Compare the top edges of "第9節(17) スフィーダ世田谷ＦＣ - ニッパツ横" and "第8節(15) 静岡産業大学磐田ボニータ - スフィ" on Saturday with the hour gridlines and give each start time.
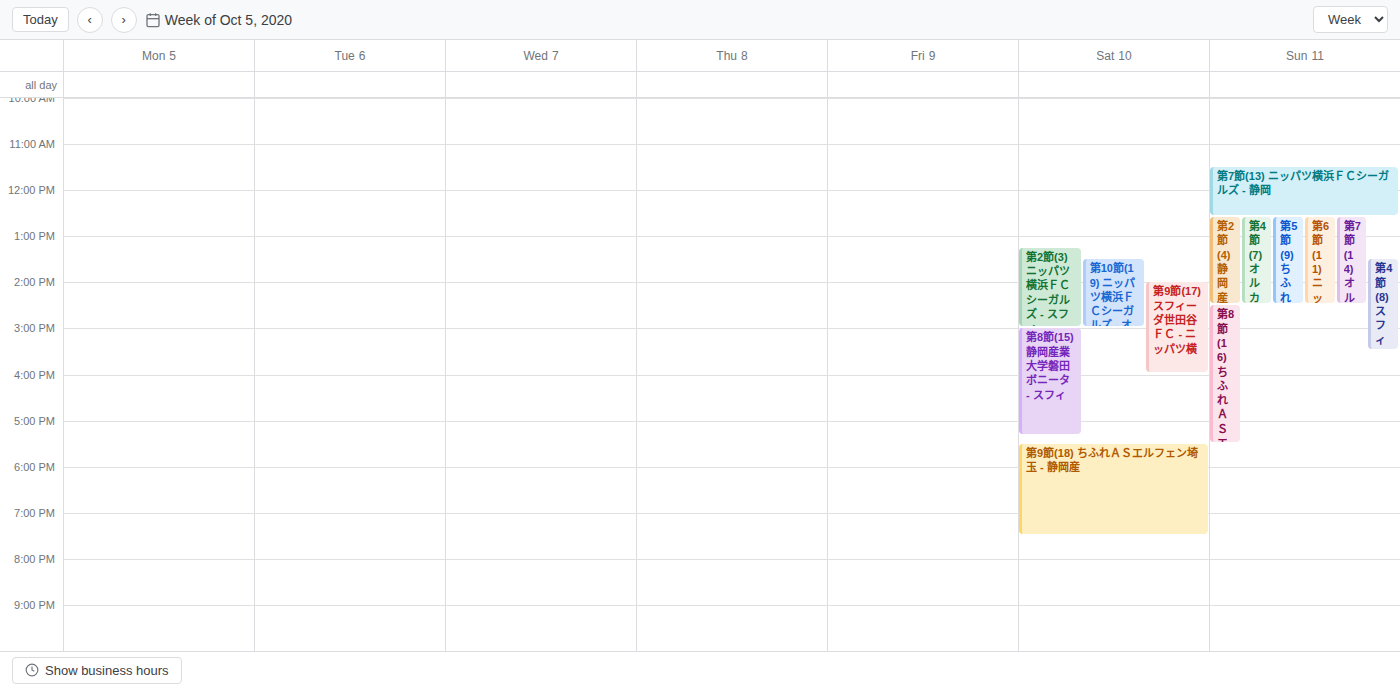
"第9節(17) スフィーダ世田谷ＦＣ - ニッパツ横": 2:00 PM, exactly on the 2 PM line. "第8節(15) 静岡産業大学磐田ボニータ - スフィ": 3:00 PM, exactly on the 3 PM line.